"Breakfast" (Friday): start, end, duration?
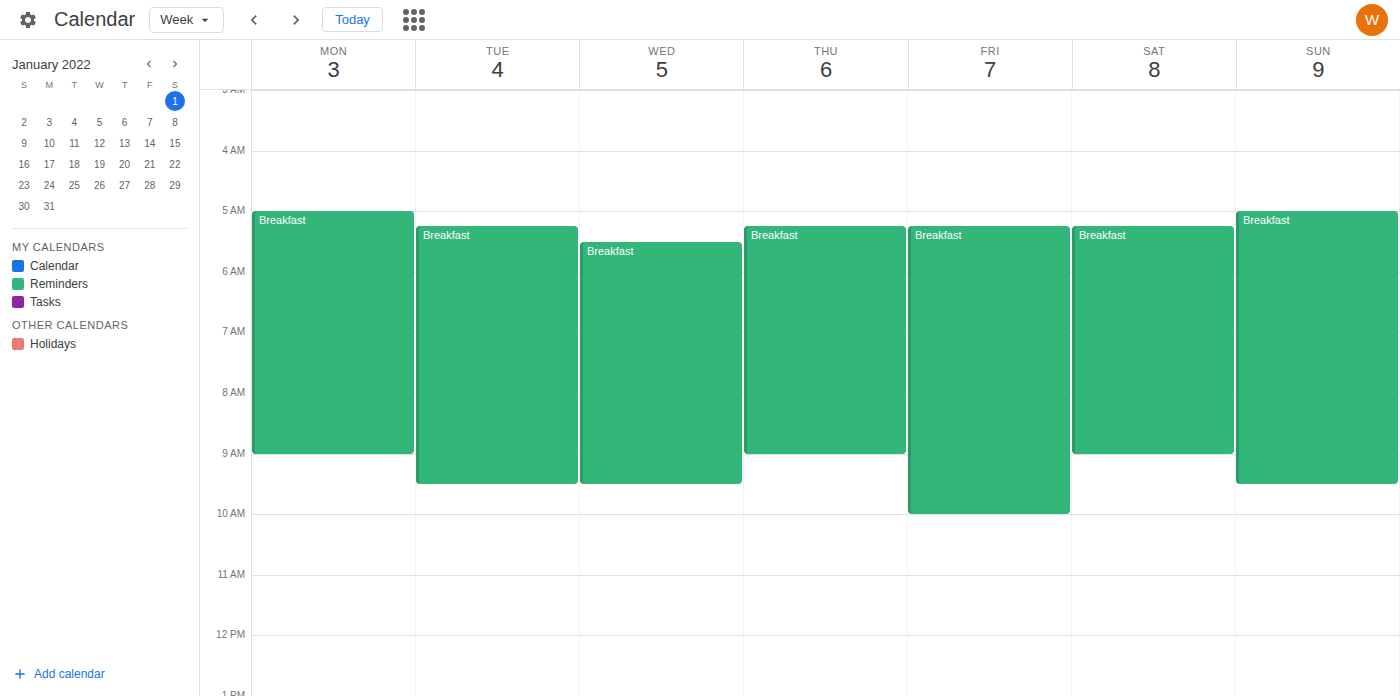
5:15 AM to 10:00 AM, 4 hours 45 minutes